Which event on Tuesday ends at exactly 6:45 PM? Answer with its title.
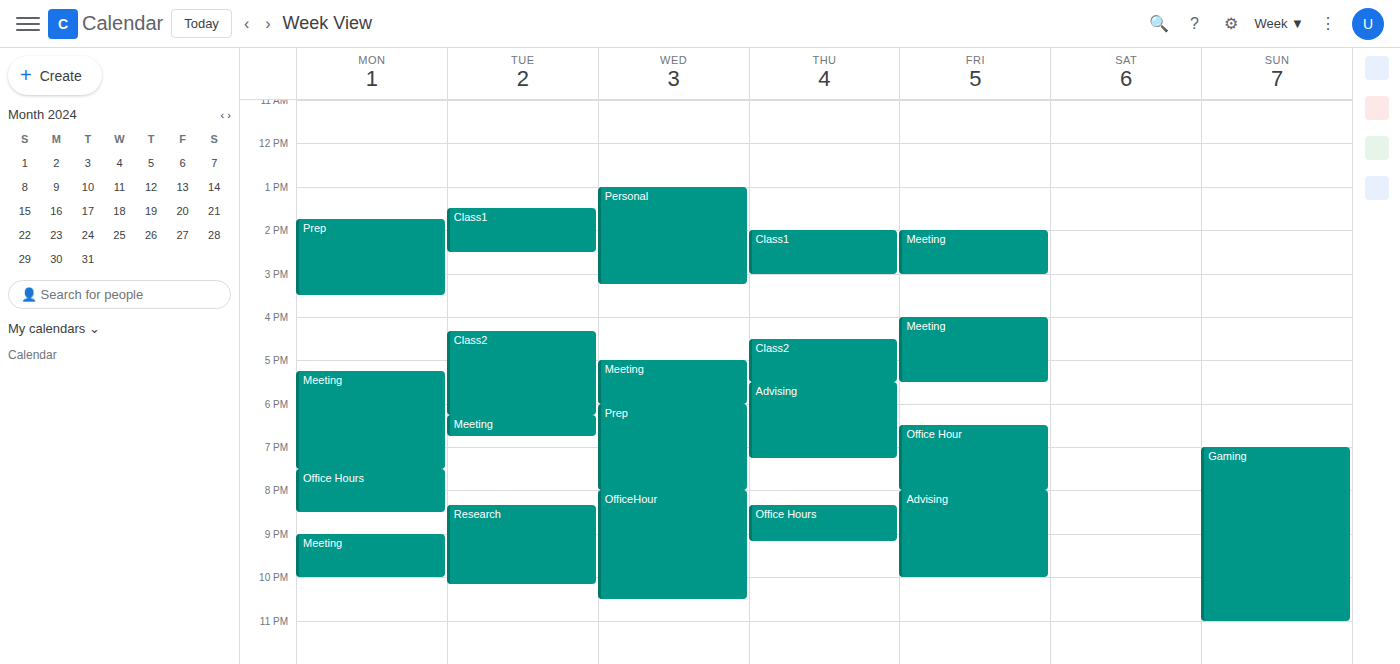
"Meeting"